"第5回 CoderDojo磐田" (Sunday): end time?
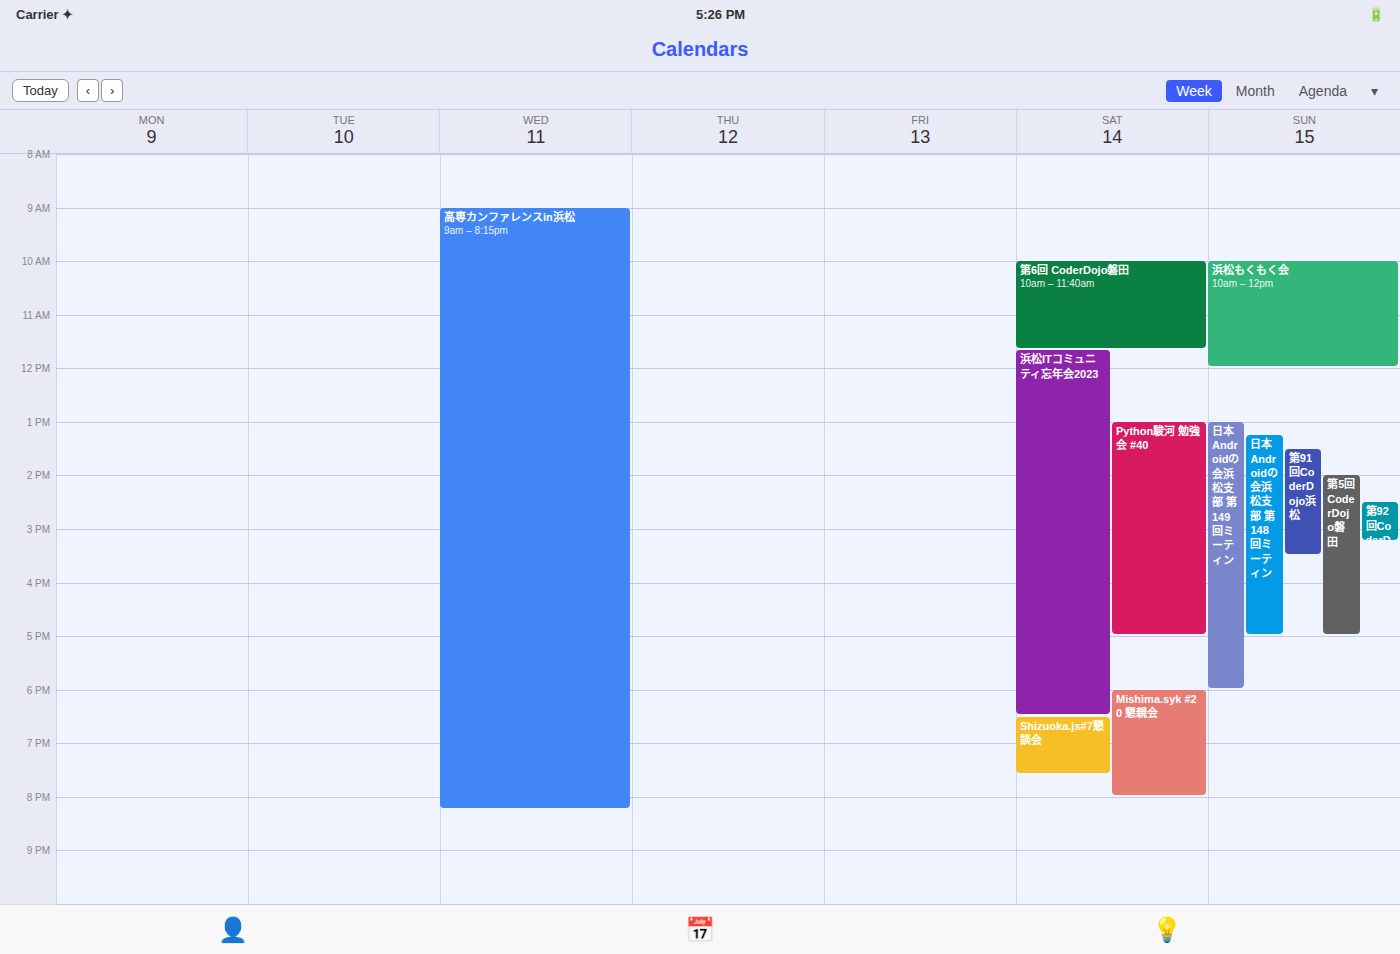
5:00 PM